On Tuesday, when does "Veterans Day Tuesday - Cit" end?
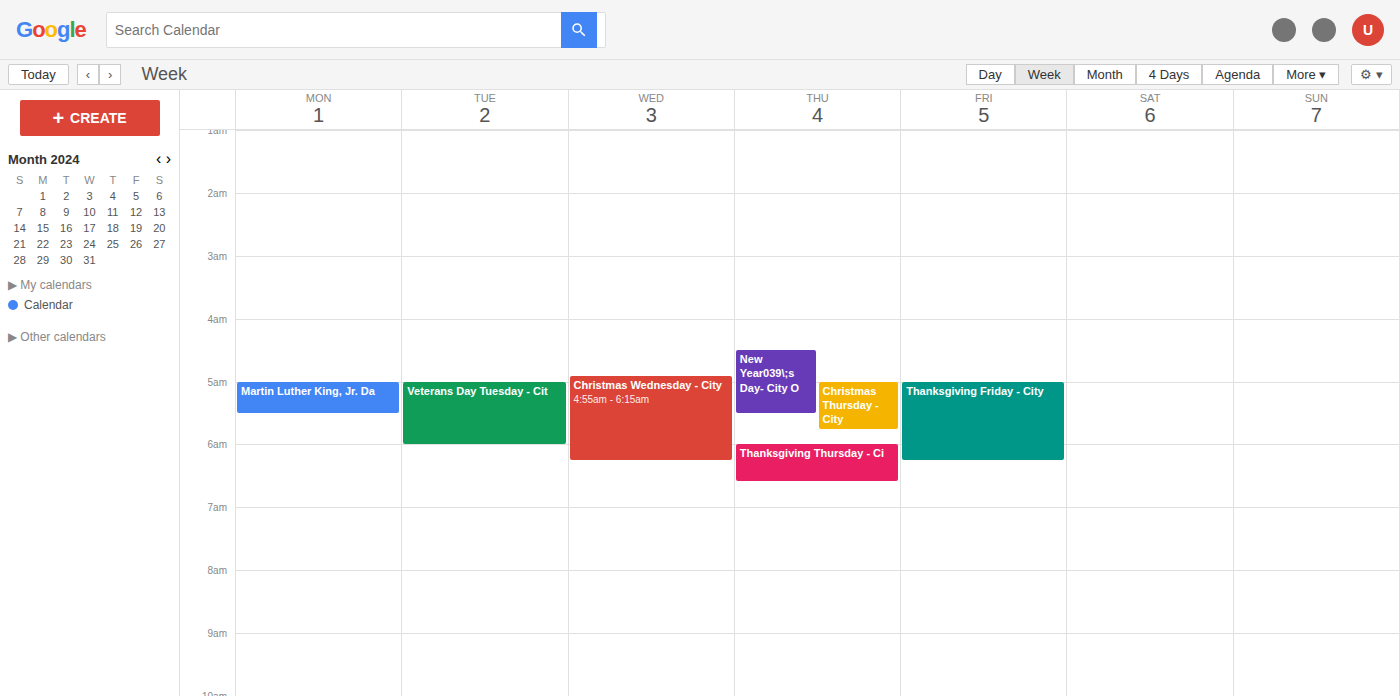
6:00 AM